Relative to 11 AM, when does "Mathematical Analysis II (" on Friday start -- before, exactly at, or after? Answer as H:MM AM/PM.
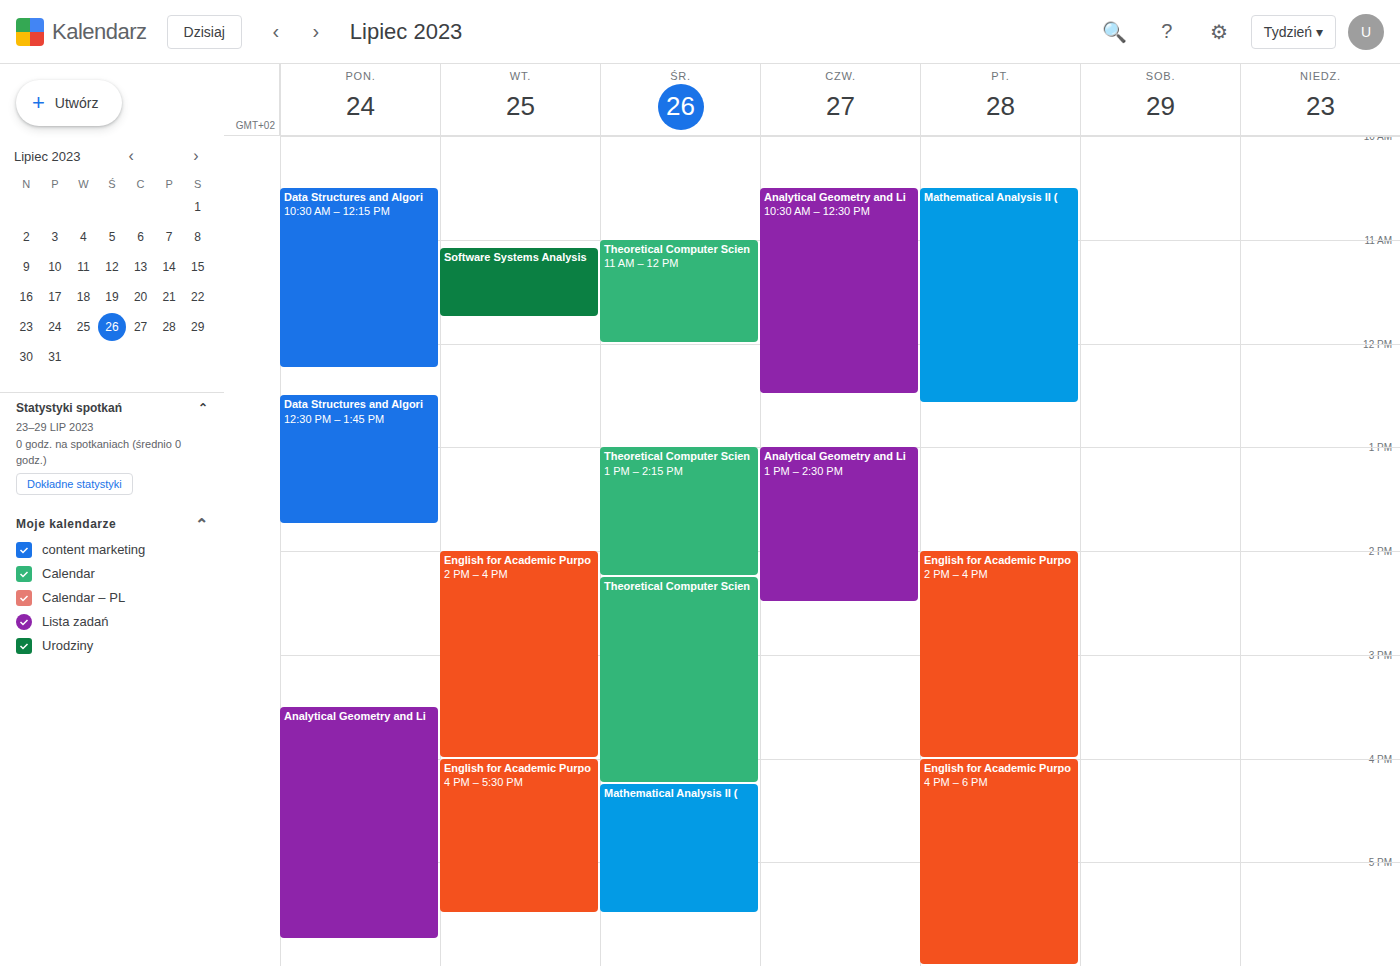
10:30 AM -- before 11 AM, 30 minutes above the 11 AM line.